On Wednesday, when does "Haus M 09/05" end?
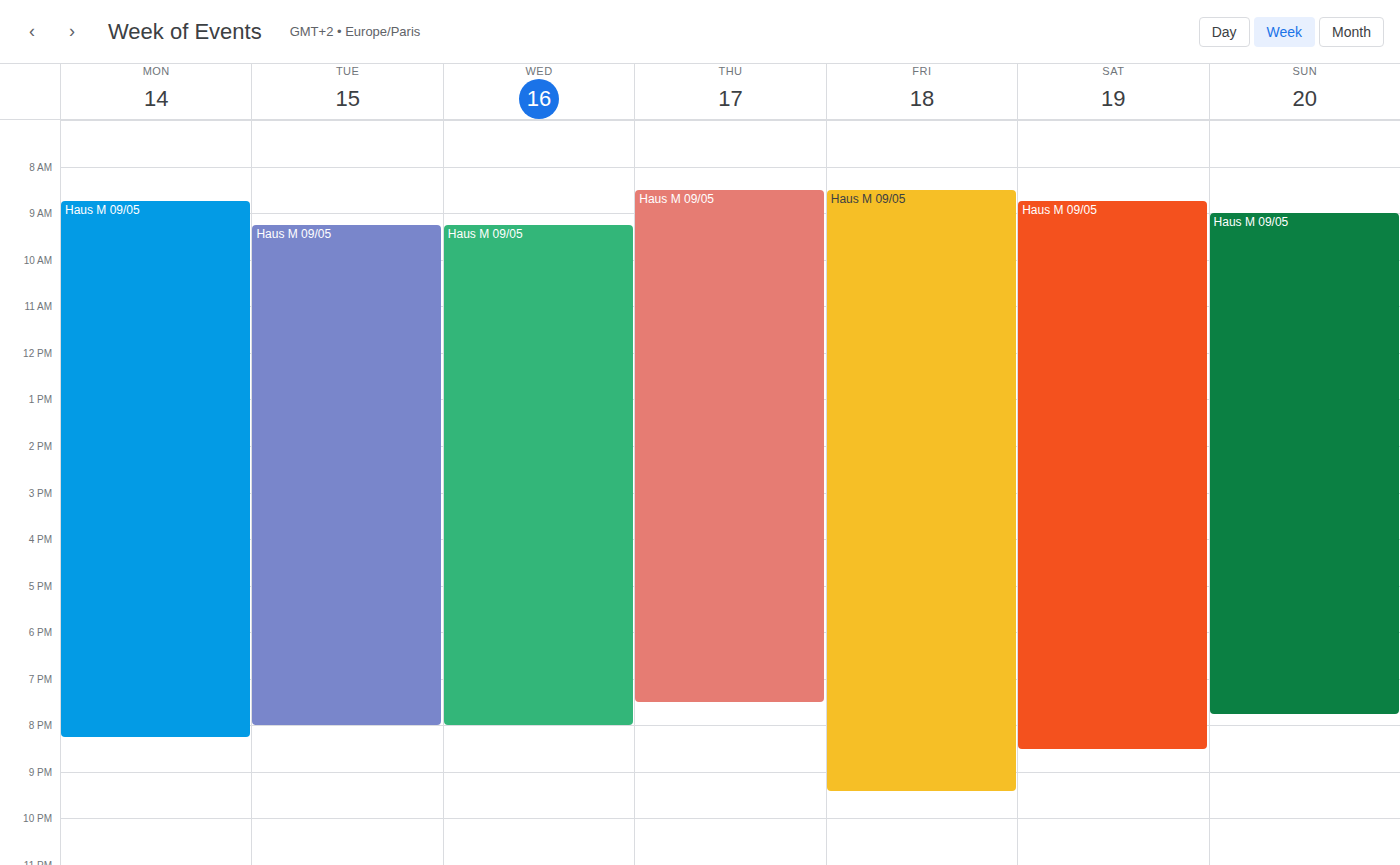
8:00 PM